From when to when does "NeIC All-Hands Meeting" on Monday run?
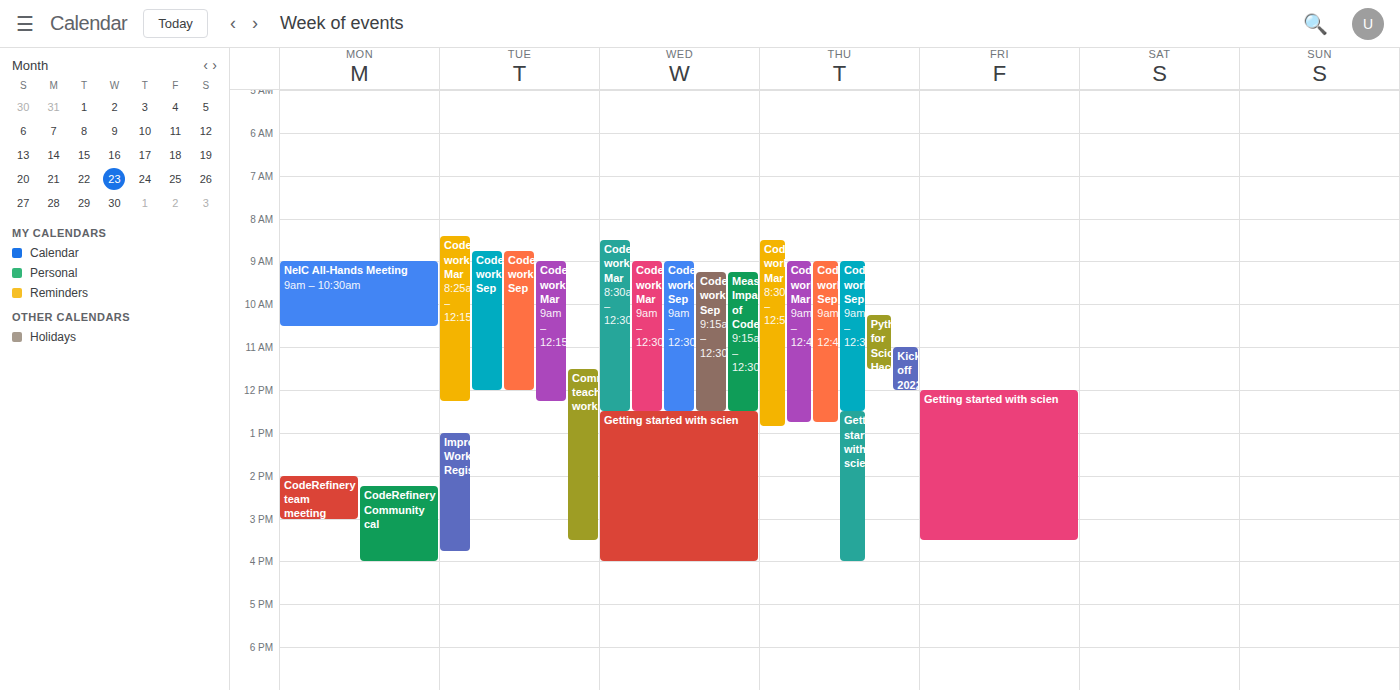
9:00 AM to 10:30 AM